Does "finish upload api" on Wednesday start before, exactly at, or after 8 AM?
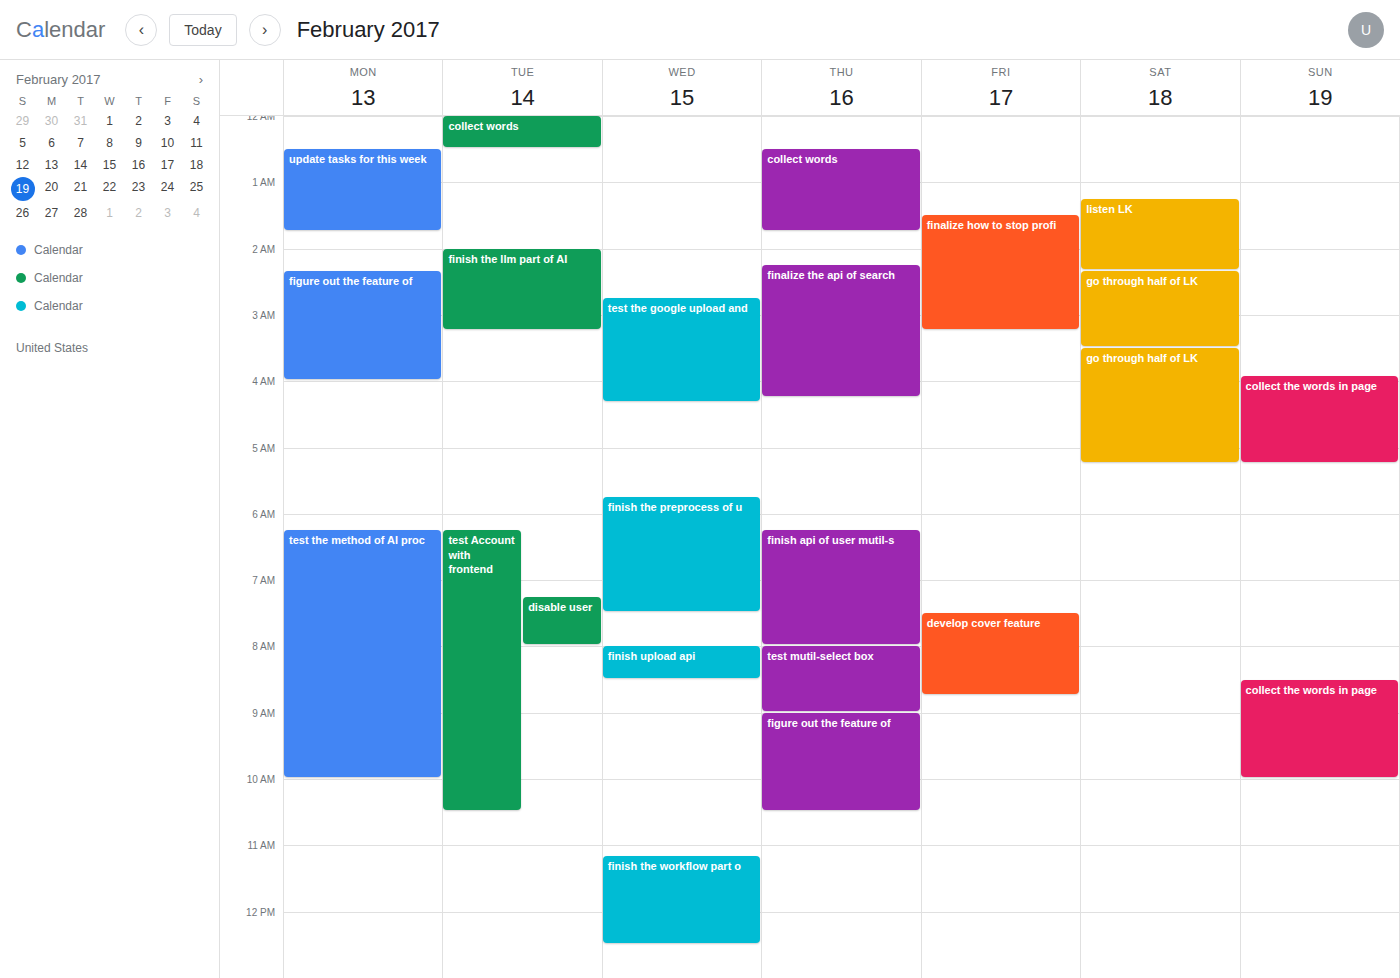
8:00 AM -- exactly at 8 AM, on the 8 AM line.